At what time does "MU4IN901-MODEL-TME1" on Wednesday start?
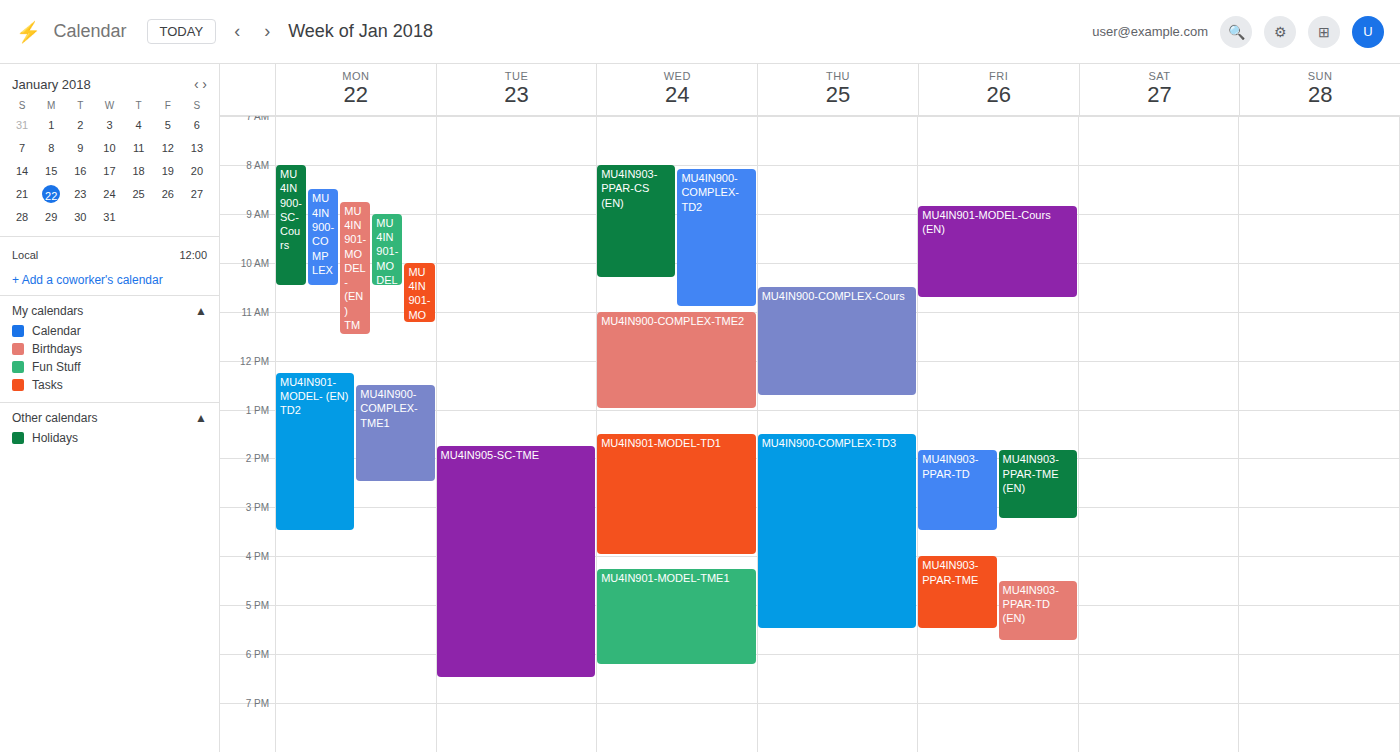
4:15 PM